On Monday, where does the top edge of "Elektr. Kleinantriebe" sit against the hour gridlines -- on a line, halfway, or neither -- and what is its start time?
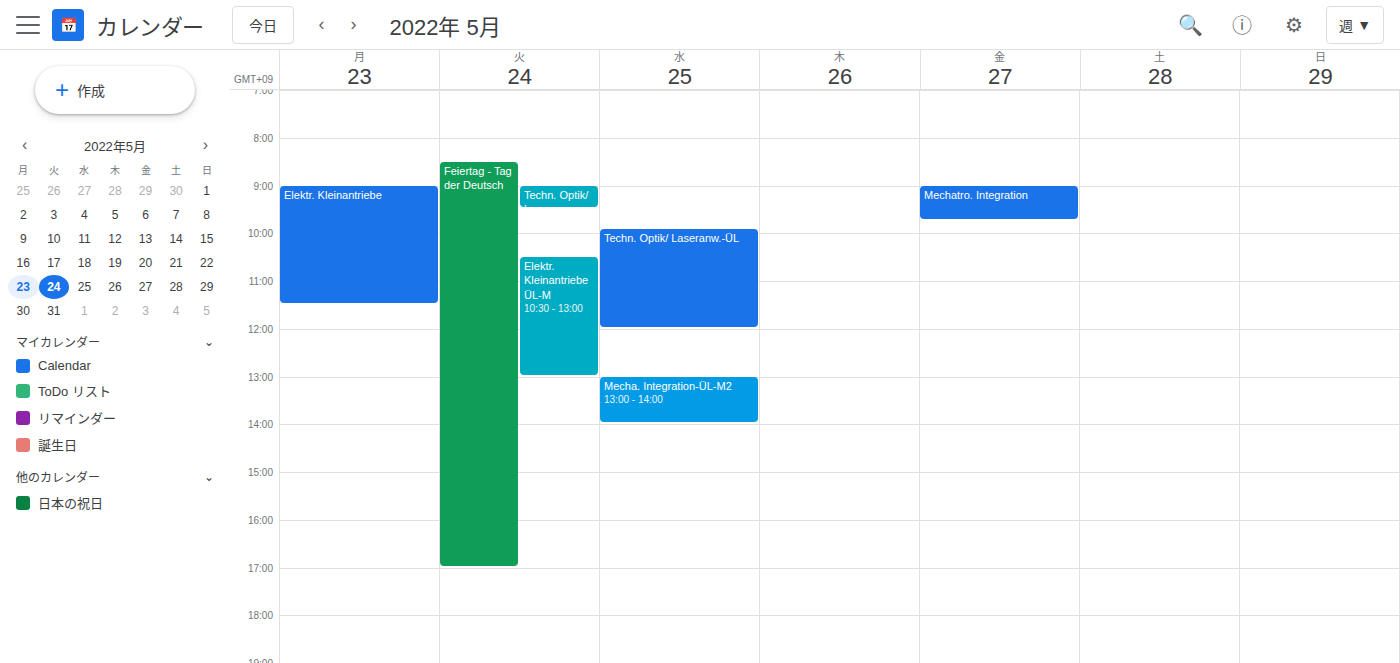
9:00 AM -- exactly on the 9 AM line.